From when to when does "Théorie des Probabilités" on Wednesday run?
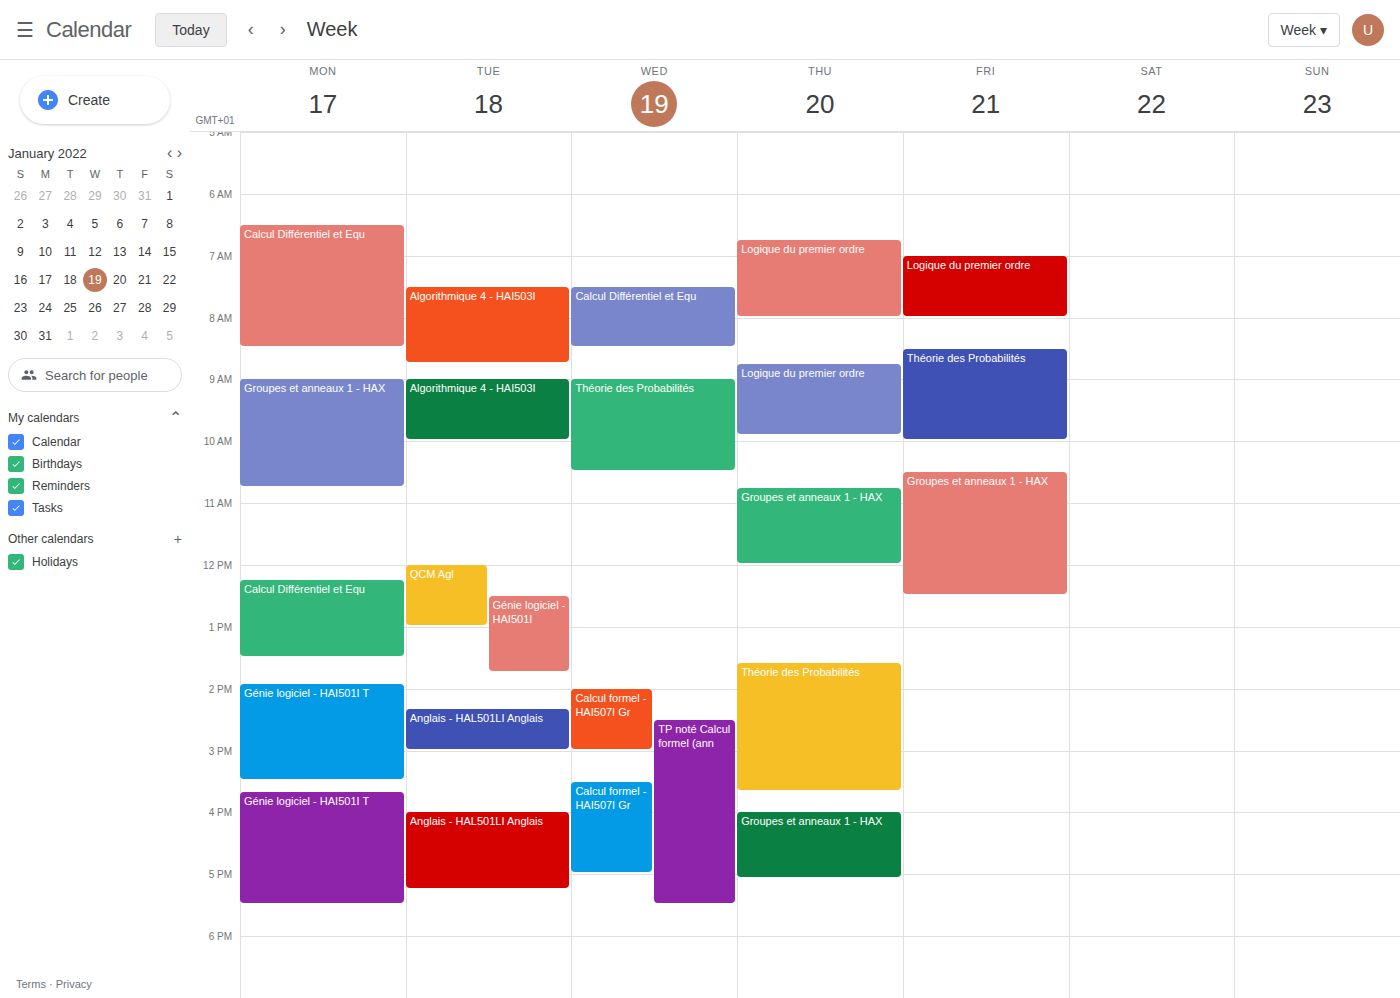
9:00 AM to 10:30 AM